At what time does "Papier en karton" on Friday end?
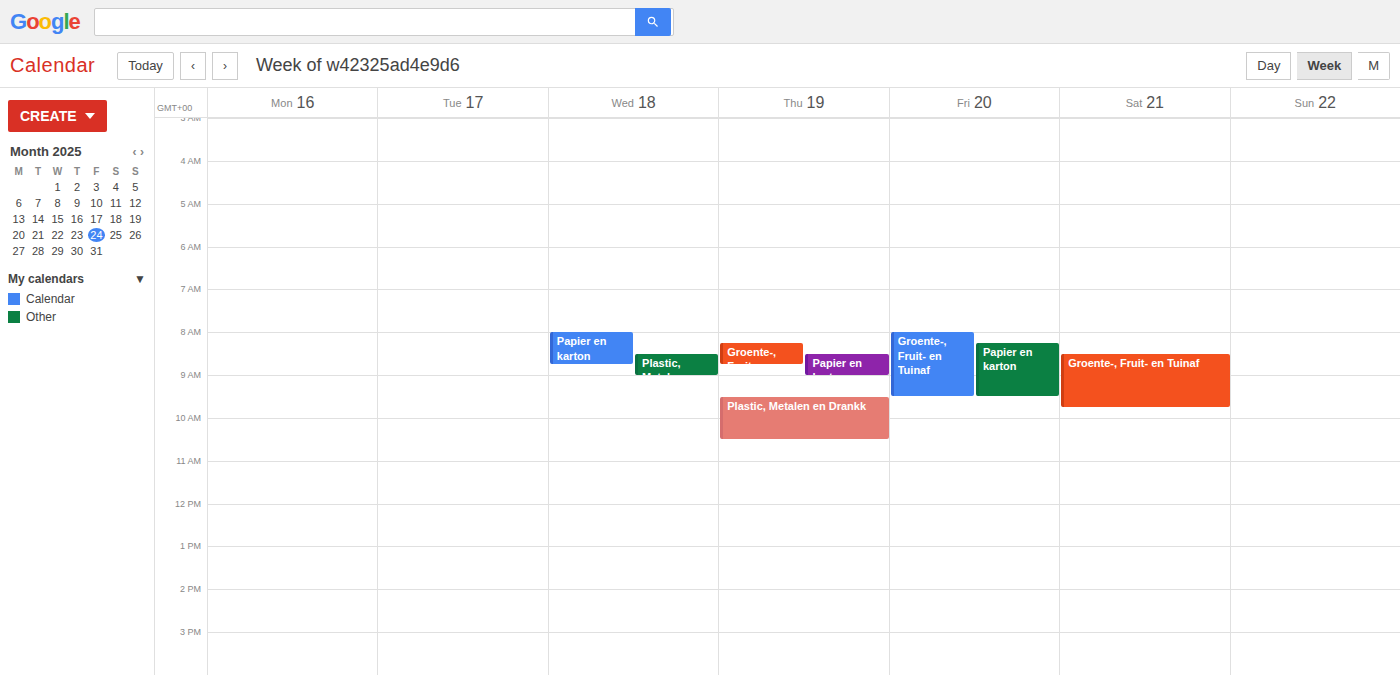
9:30 AM